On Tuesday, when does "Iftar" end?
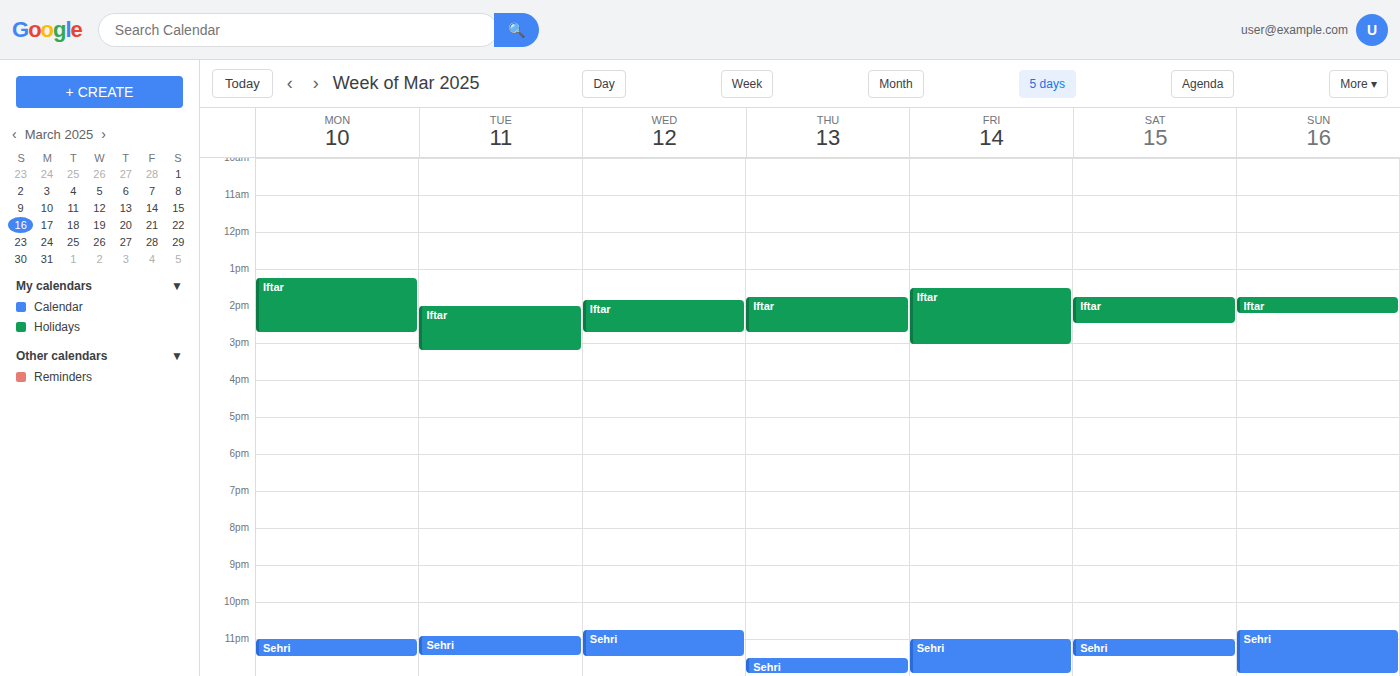
3:15 PM